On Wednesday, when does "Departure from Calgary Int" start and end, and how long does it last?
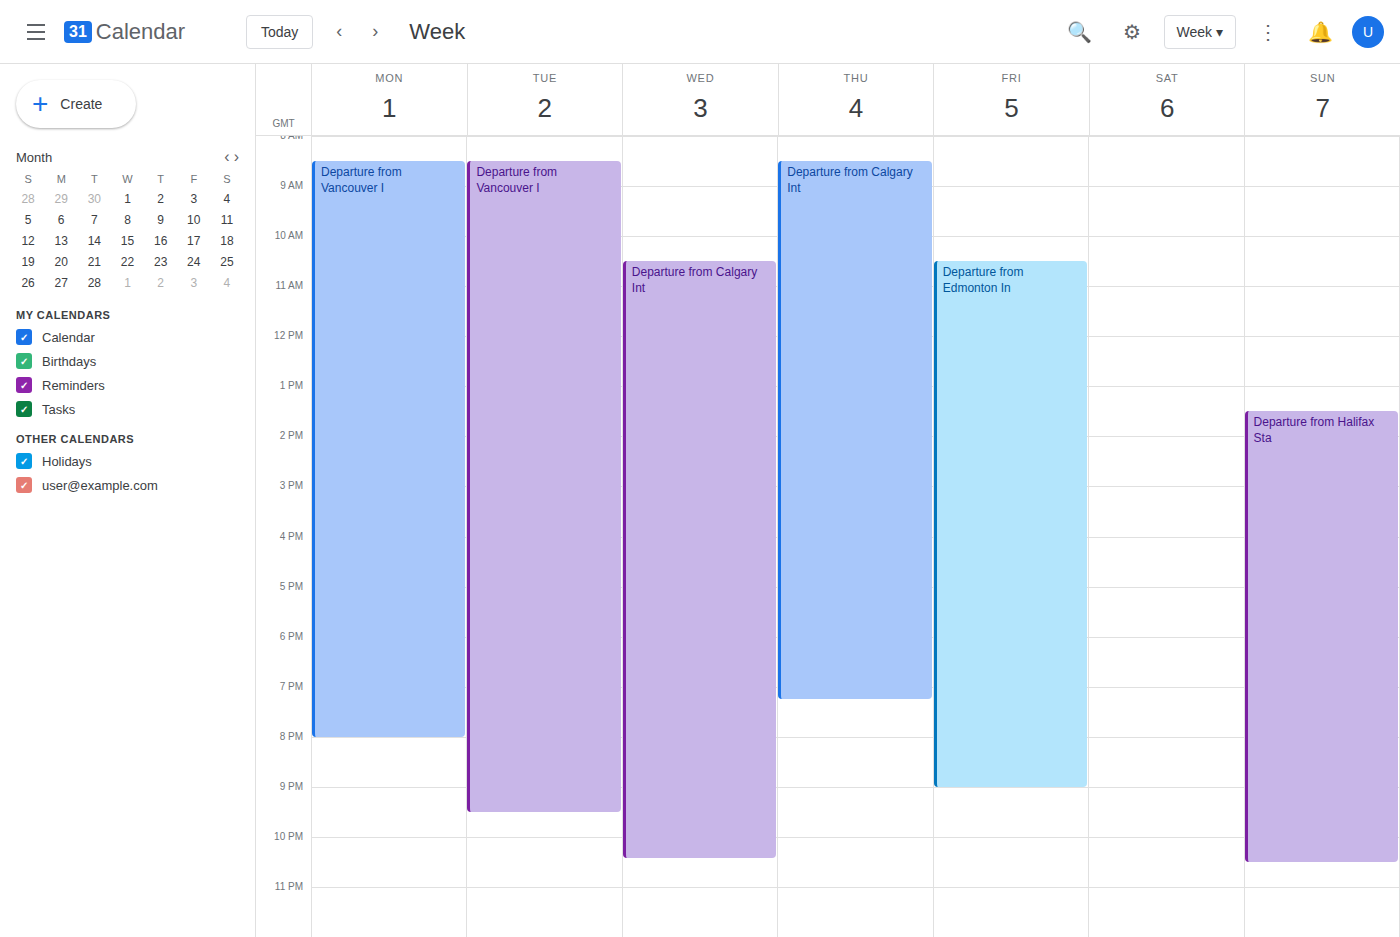
10:30 AM to 10:25 PM, 11 hours 55 minutes